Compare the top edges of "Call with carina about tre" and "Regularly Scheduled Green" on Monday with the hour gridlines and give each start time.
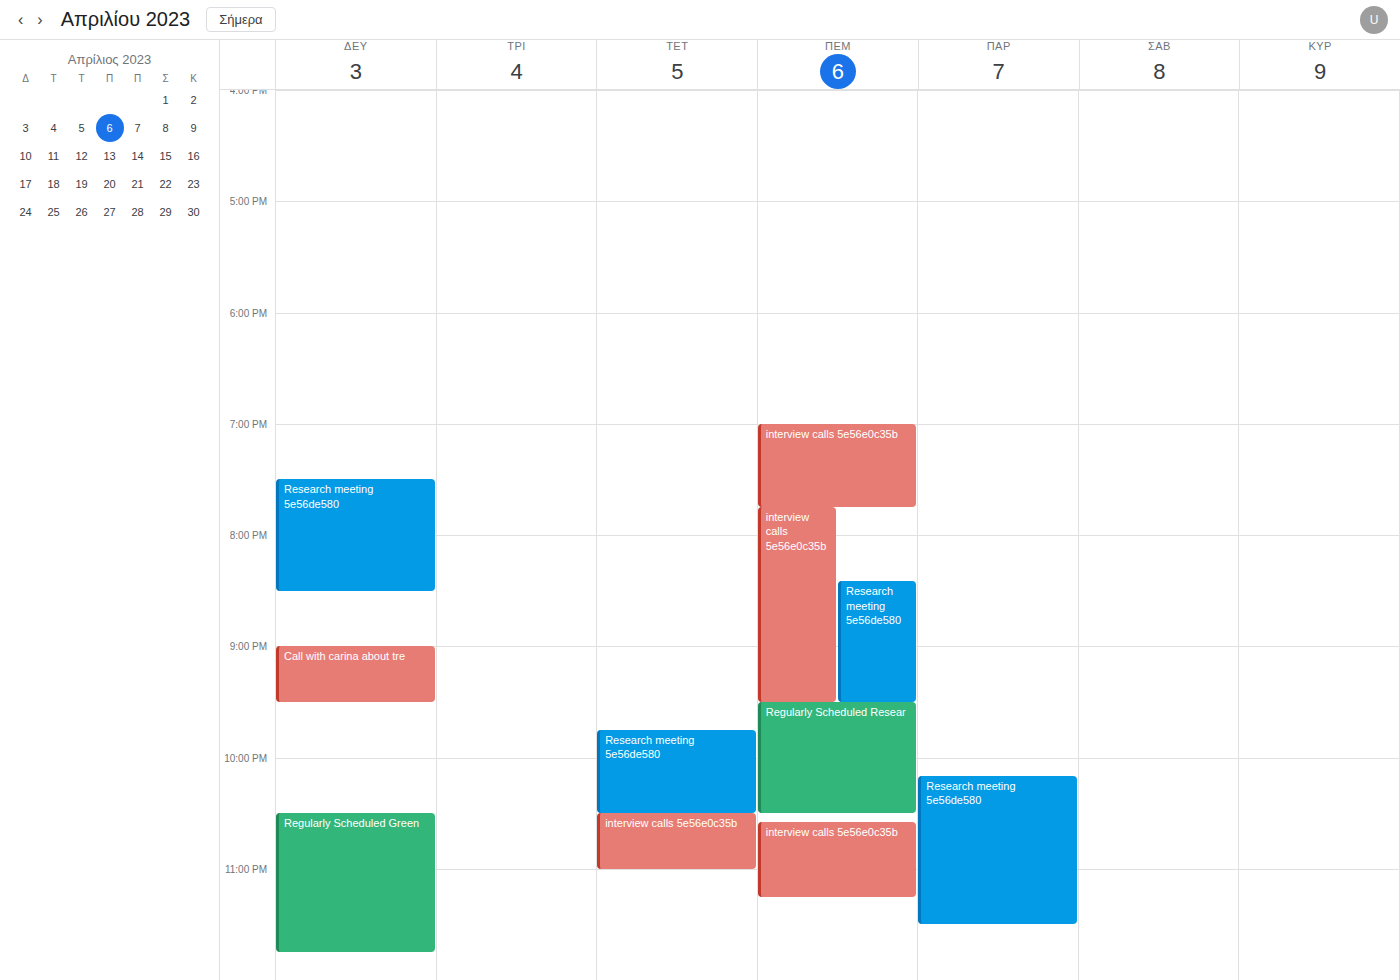
"Call with carina about tre": 9:00 PM, exactly on the 9 PM line. "Regularly Scheduled Green": 10:30 PM, halfway between the 10 PM and 11 PM lines.